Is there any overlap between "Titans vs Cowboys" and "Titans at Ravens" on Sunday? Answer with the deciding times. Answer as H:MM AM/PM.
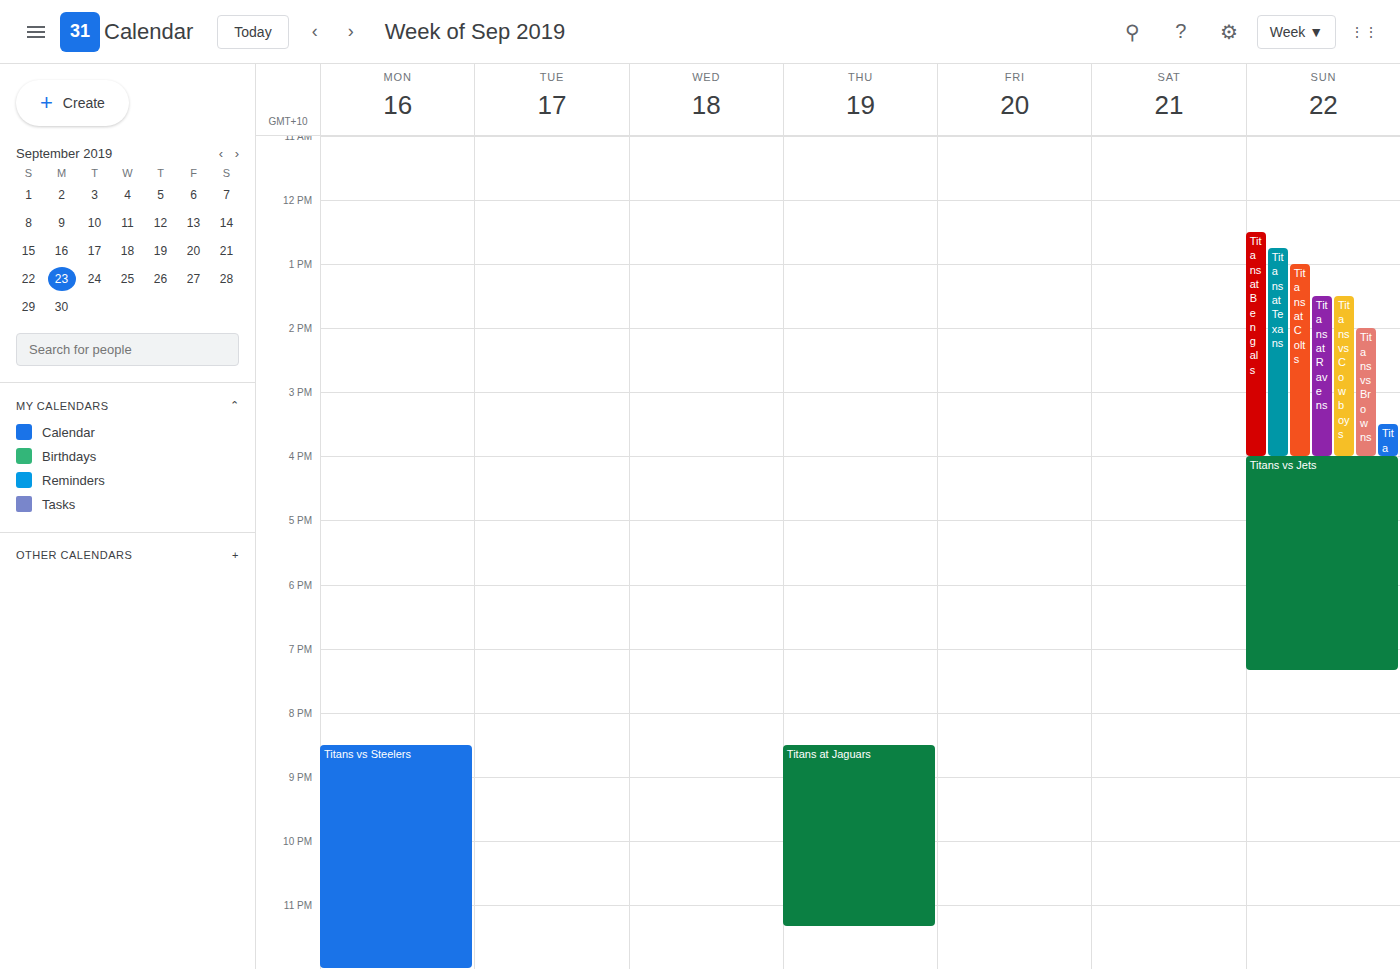
"Titans at Ravens" runs 1:30 PM to 4:00 PM, inside "Titans vs Cowboys" -- they overlap.